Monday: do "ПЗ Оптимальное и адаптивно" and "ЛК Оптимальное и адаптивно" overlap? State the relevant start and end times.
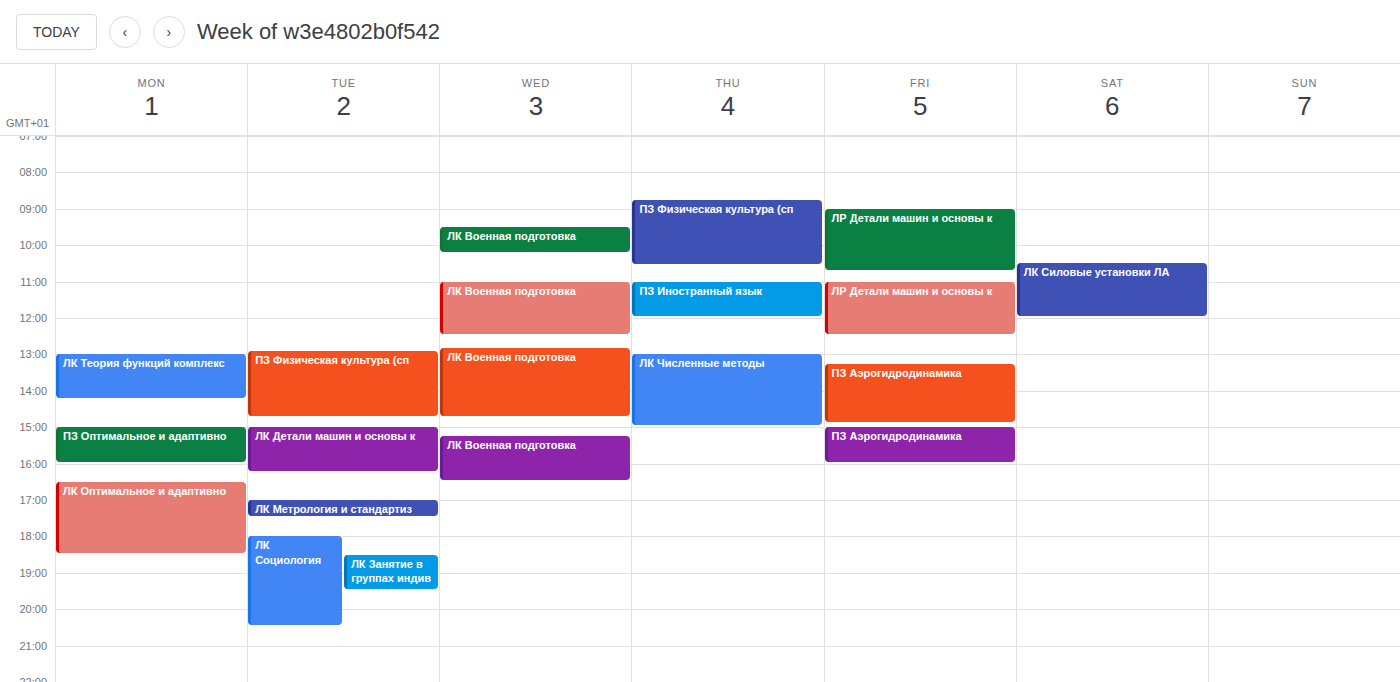
"ПЗ Оптимальное и адаптивно" ends at 16:00 and "ЛК Оптимальное и адаптивно" starts at 16:30 -- no overlap.